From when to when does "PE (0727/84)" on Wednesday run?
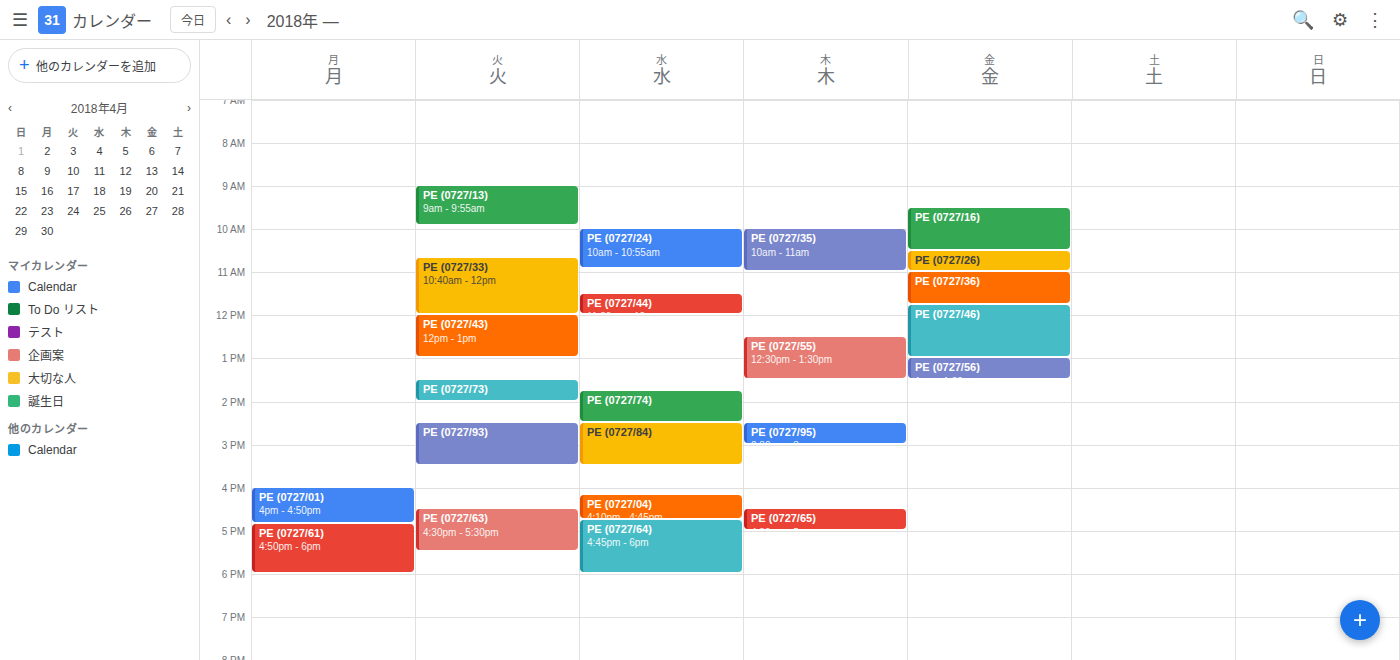
14:30 to 15:30